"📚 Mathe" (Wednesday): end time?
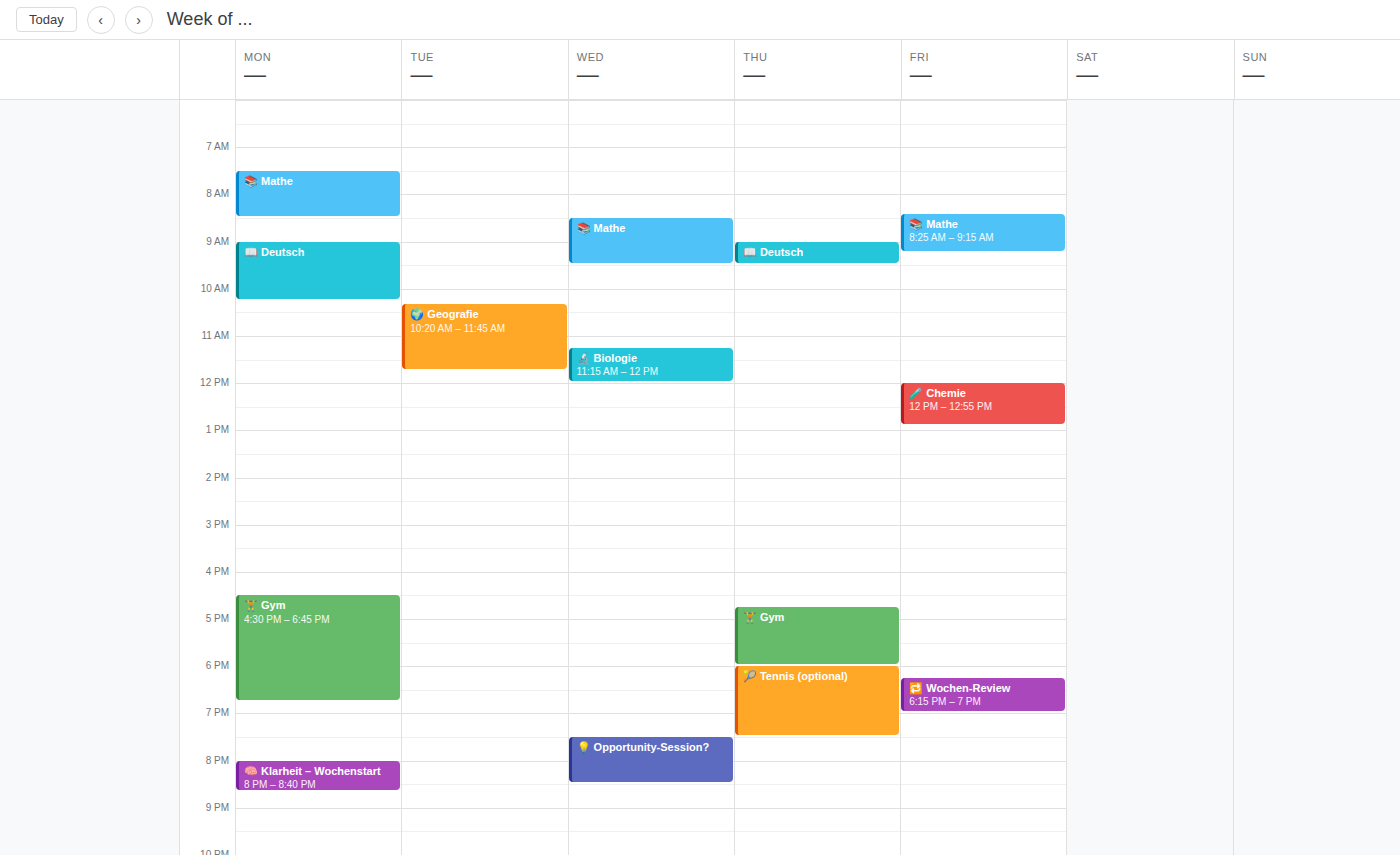
9:30 AM